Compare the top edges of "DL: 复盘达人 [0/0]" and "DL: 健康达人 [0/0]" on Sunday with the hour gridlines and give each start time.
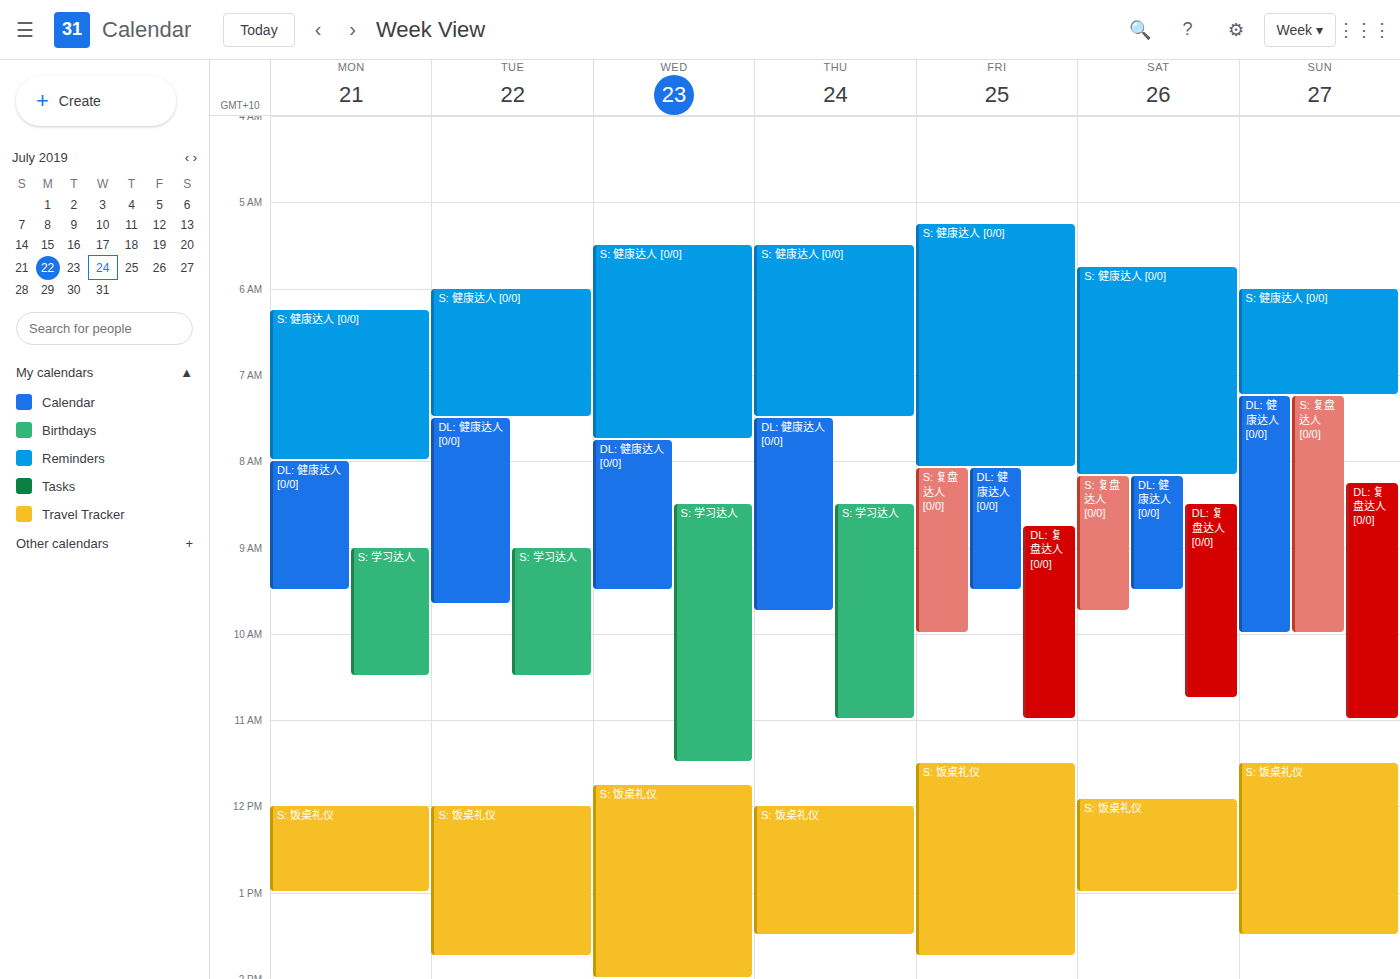
"DL: 复盘达人 [0/0]": 08:15, neither: a quarter of the way from the 08:00 line to the 09:00 line. "DL: 健康达人 [0/0]": 07:15, neither: a quarter of the way from the 07:00 line to the 08:00 line.